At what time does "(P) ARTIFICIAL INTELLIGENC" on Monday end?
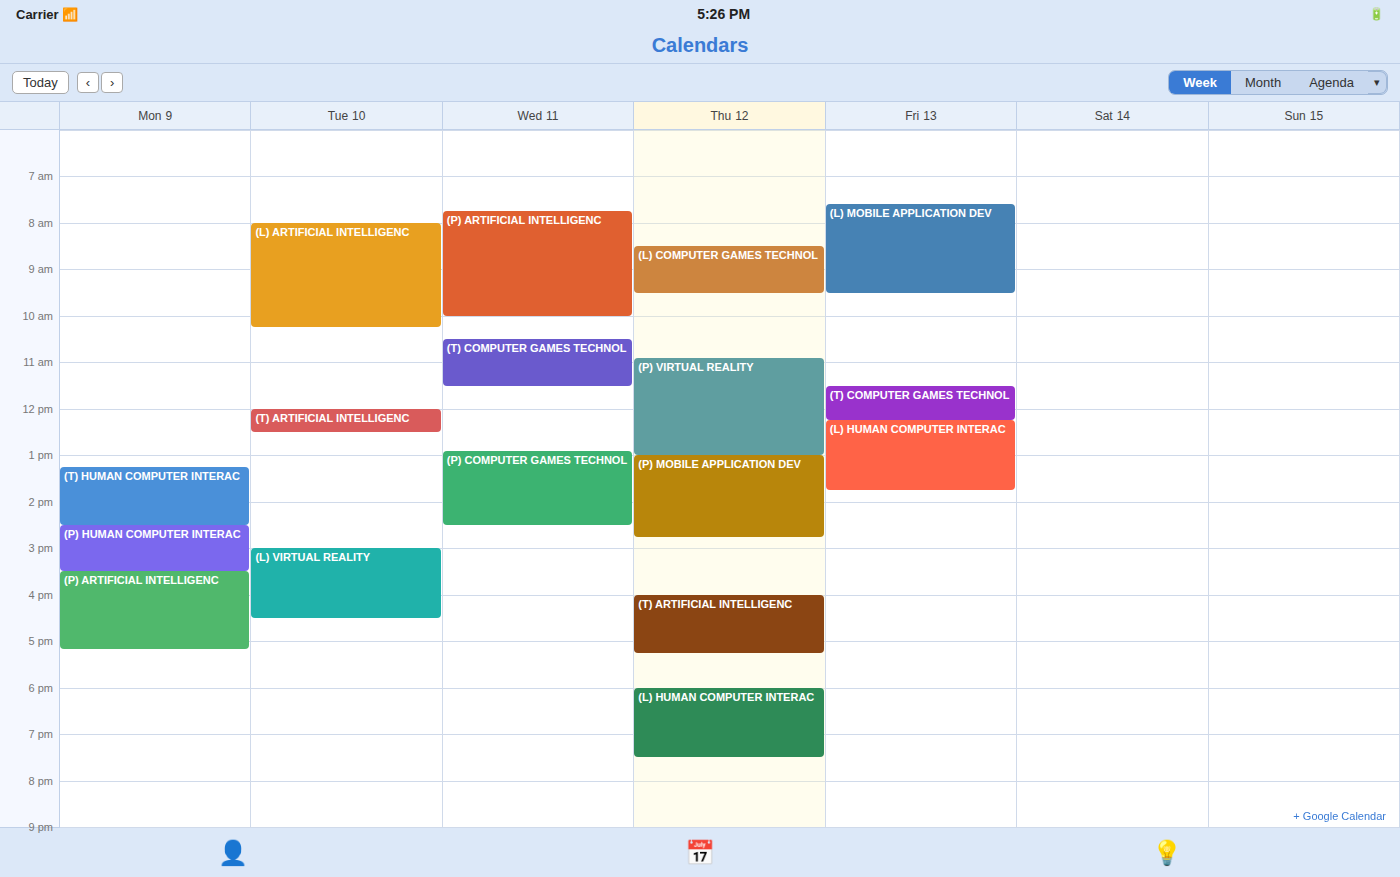
5:10 PM